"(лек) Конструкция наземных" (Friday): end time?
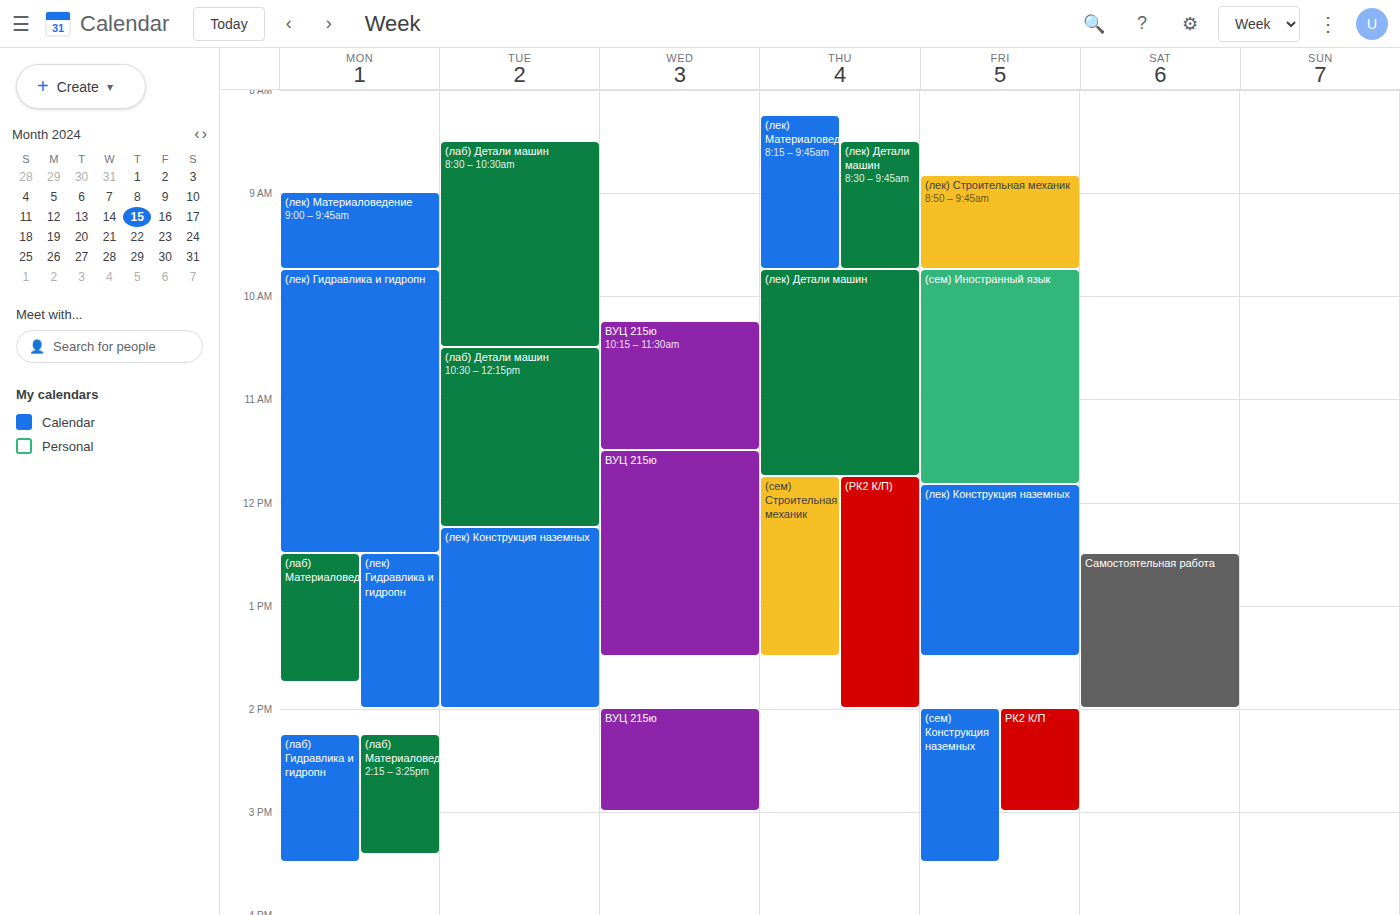
1:30 PM